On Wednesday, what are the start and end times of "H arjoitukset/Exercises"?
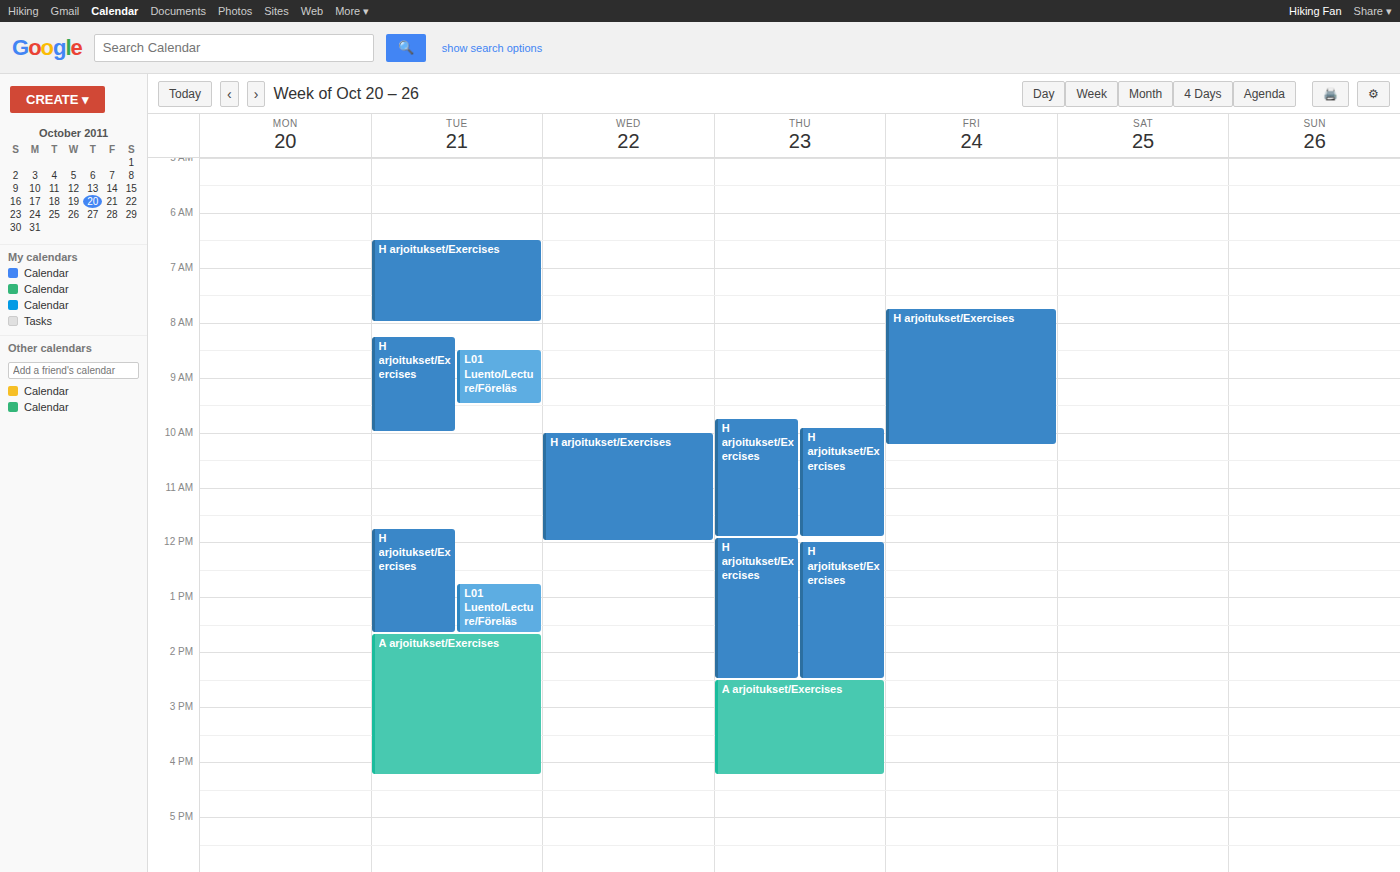
10:00 to 12:00